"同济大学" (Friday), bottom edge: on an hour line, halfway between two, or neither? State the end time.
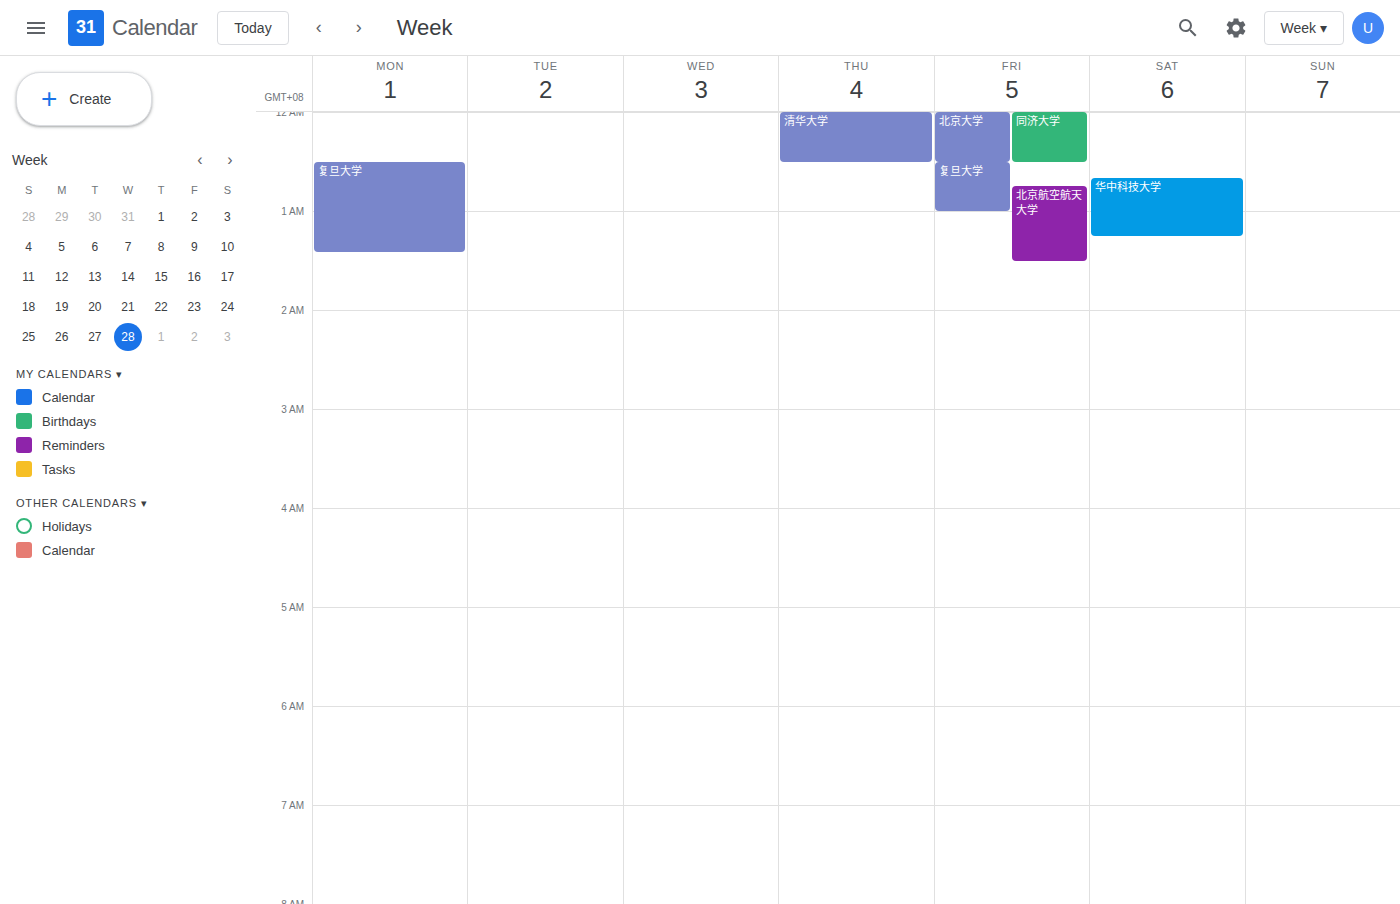
12:30 AM -- halfway between the 12 AM and 1 AM lines.